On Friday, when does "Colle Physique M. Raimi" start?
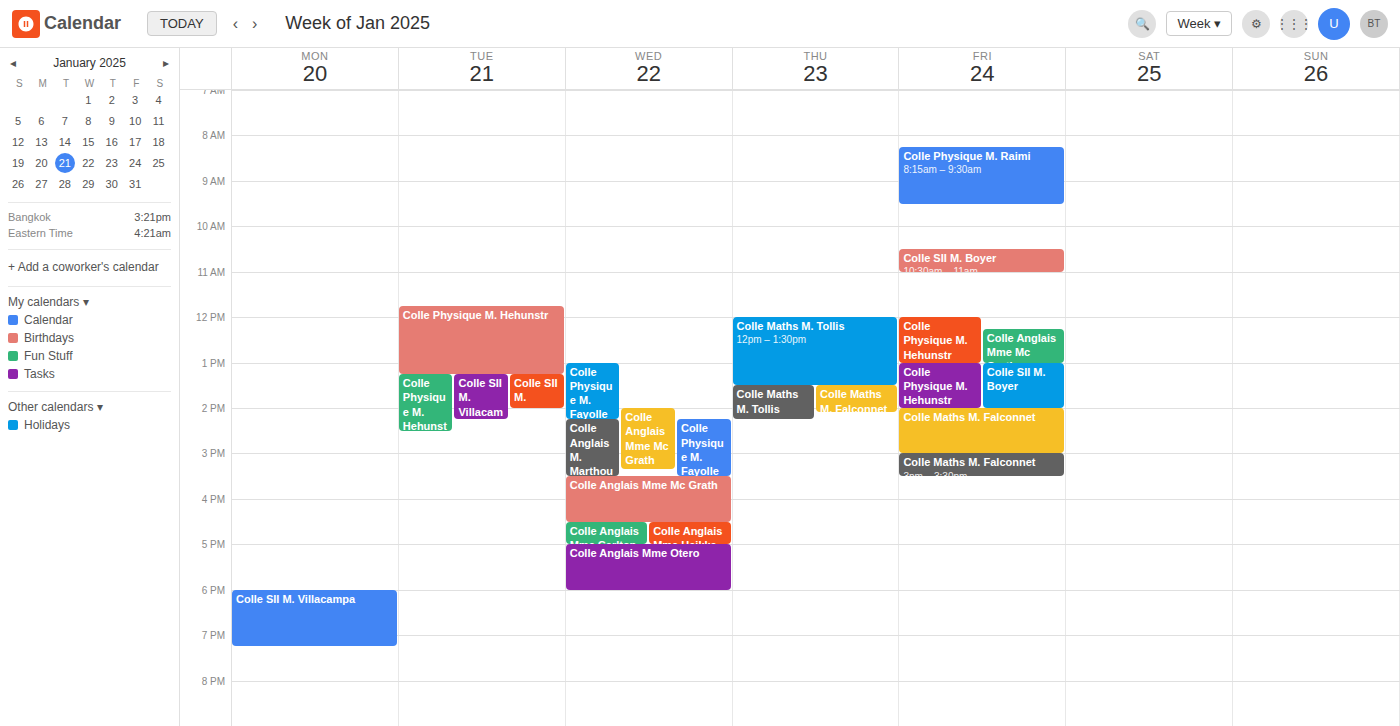
8:15 AM